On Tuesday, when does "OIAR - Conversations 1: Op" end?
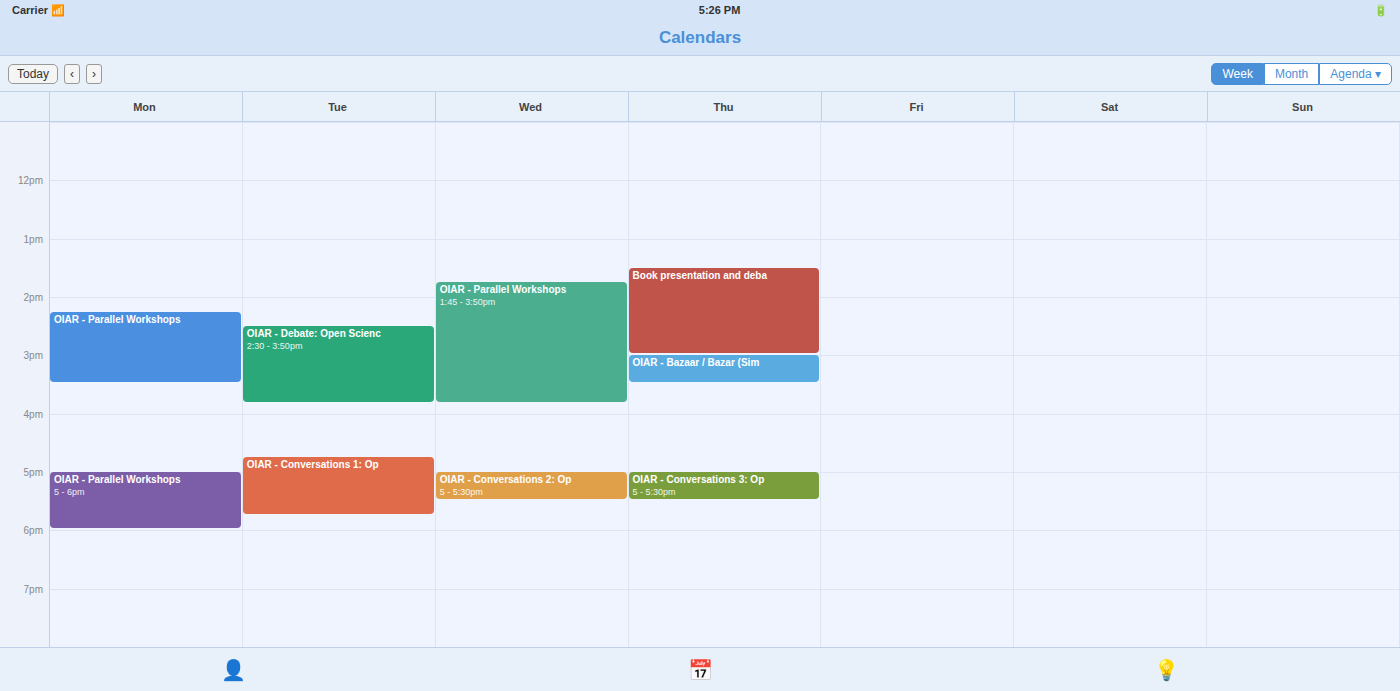
5:45 PM